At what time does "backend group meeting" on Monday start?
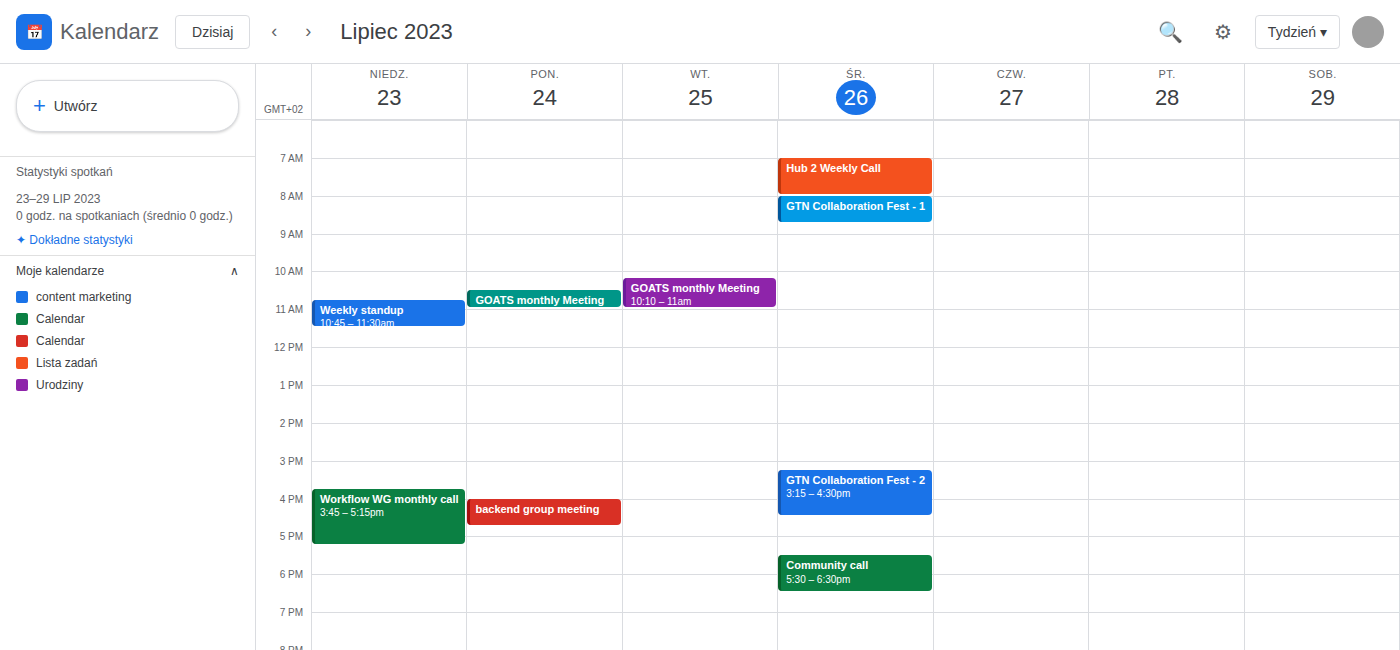
16:00